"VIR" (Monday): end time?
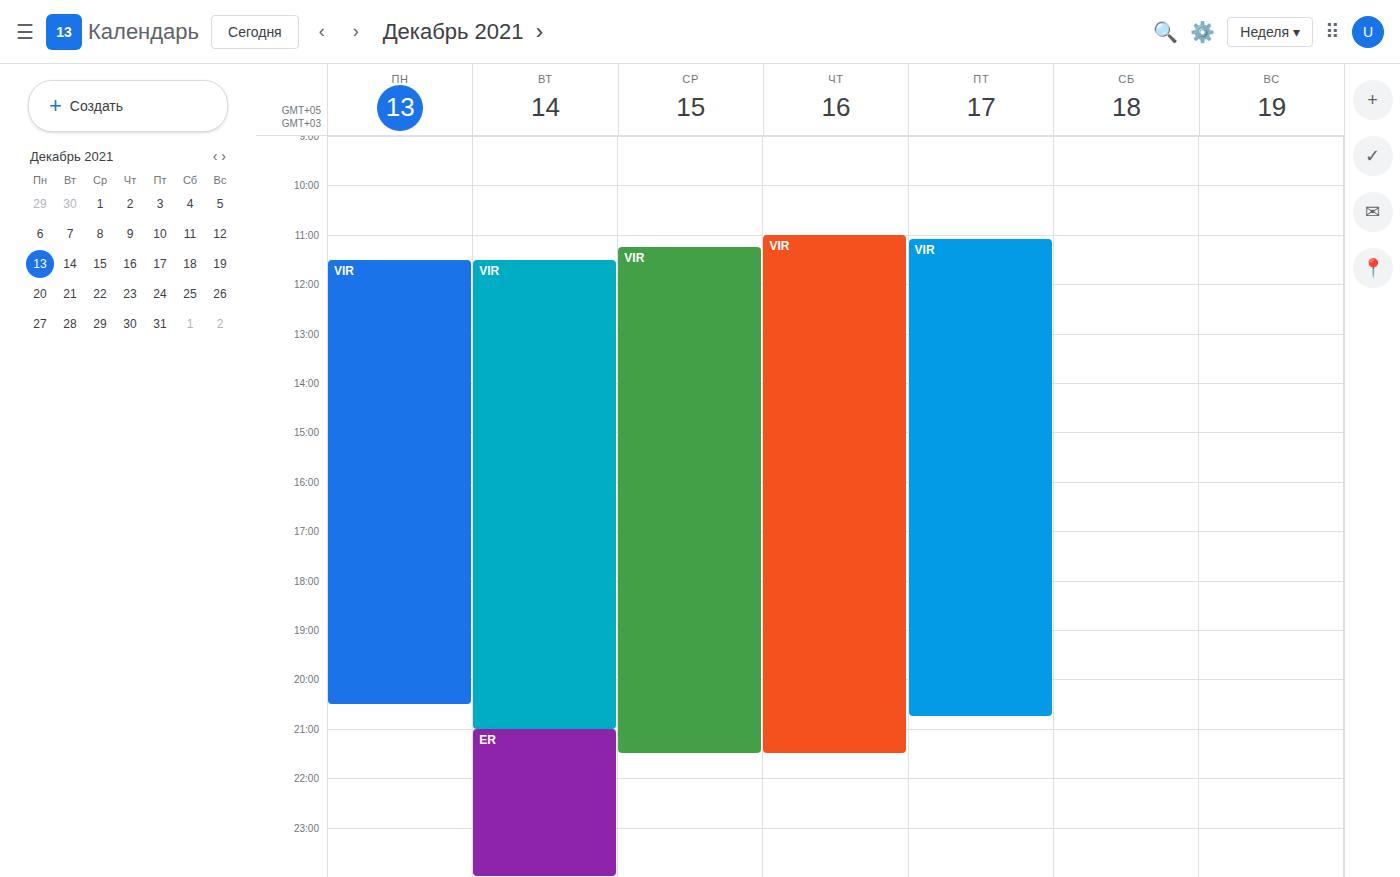
20:30